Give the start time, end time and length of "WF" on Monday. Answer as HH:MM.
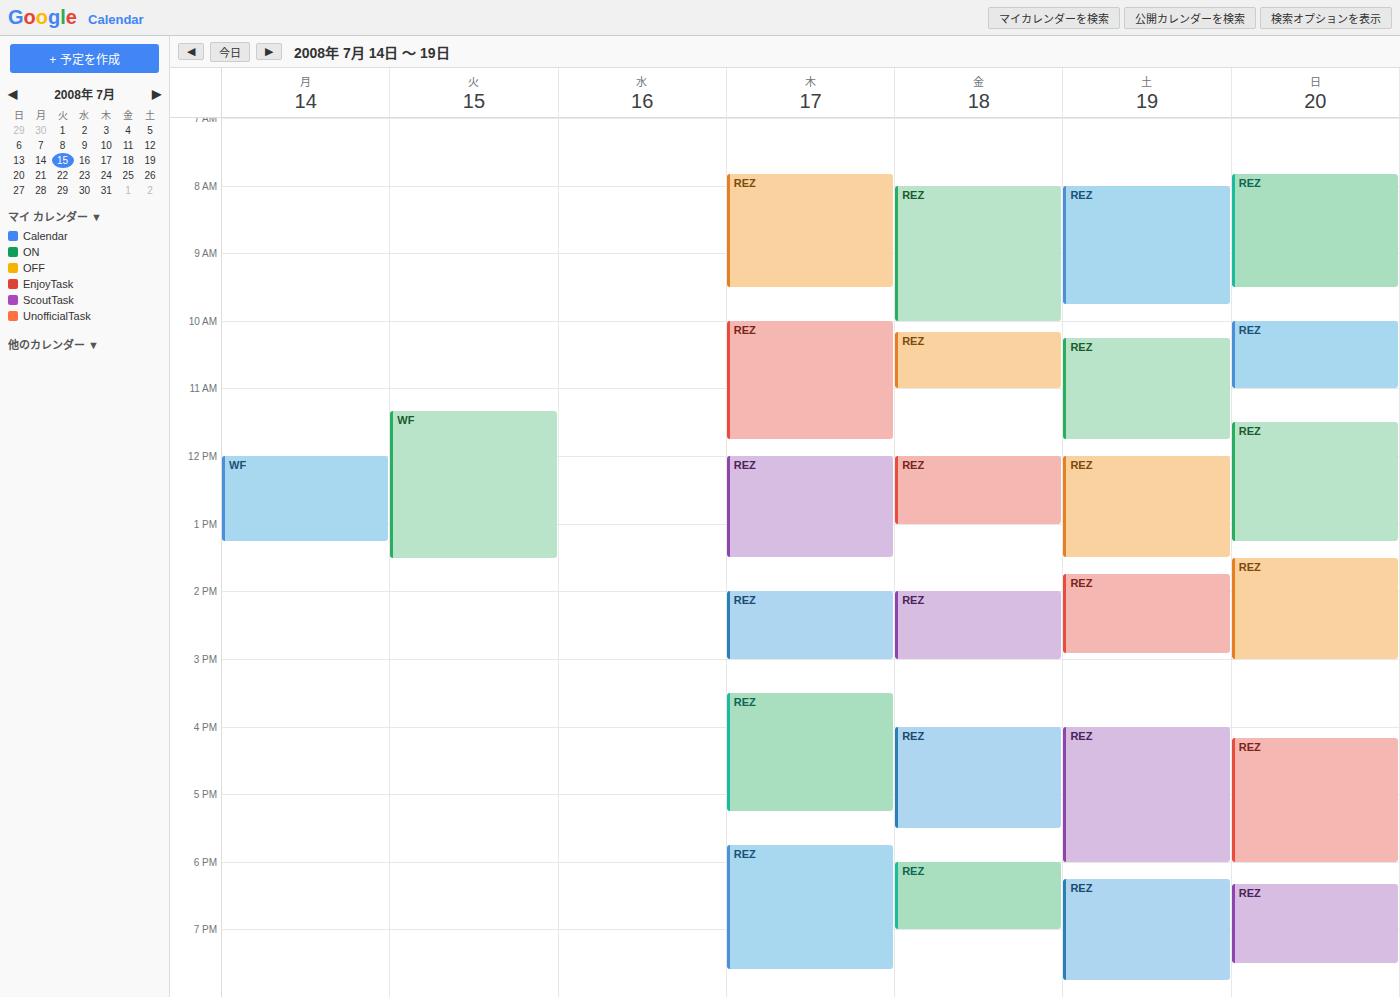
12:00 to 13:15, 1 hour 15 minutes